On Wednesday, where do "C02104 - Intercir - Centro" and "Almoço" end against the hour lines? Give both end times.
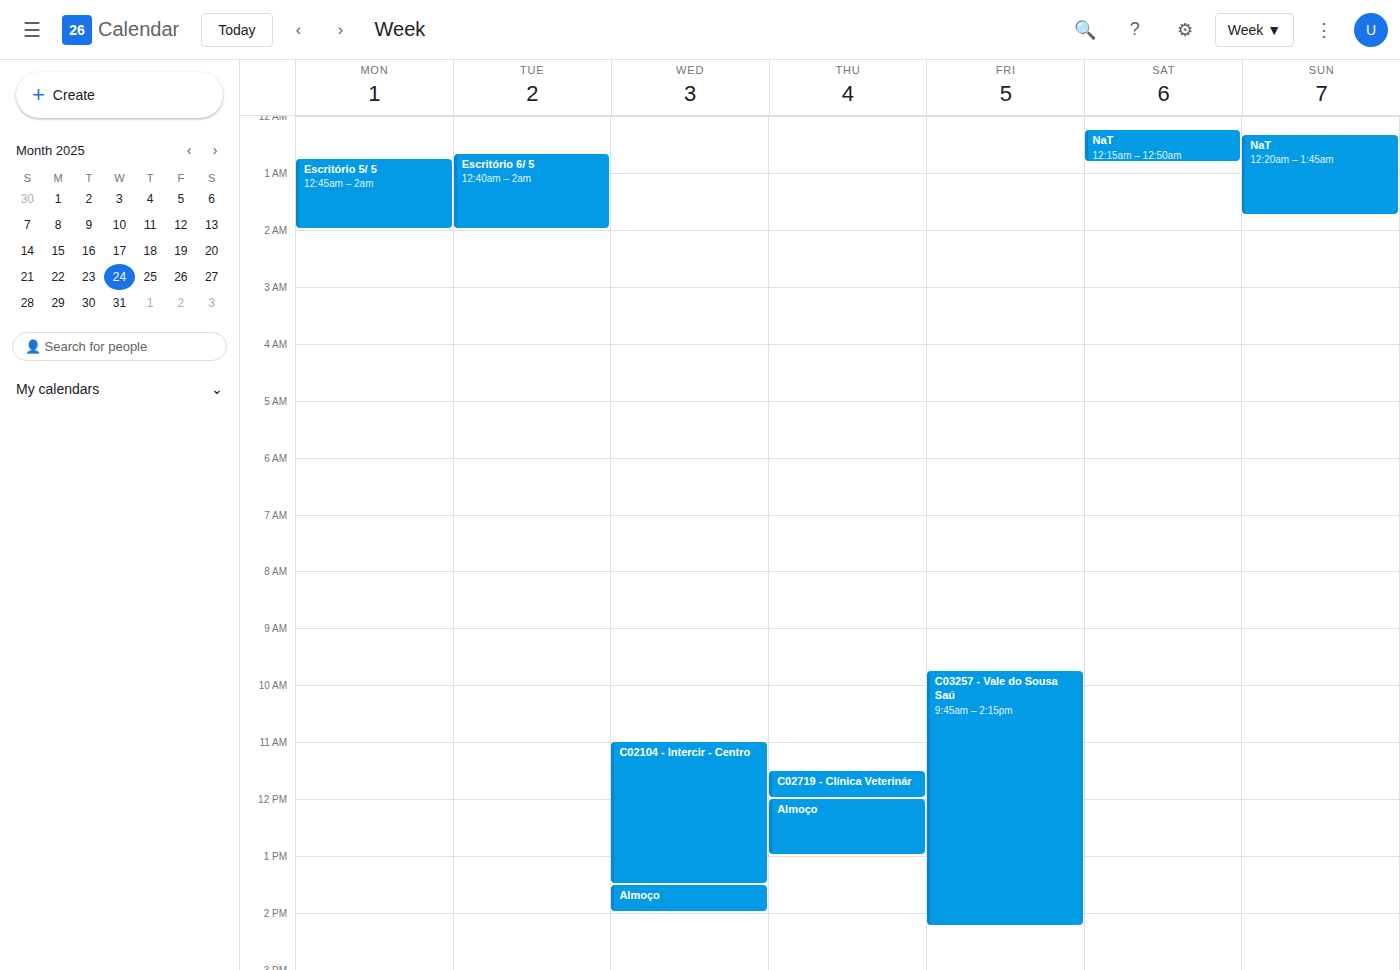
"C02104 - Intercir - Centro": 1:30 PM, halfway between the 1 PM and 2 PM lines. "Almoço": 2:00 PM, exactly on the 2 PM line.